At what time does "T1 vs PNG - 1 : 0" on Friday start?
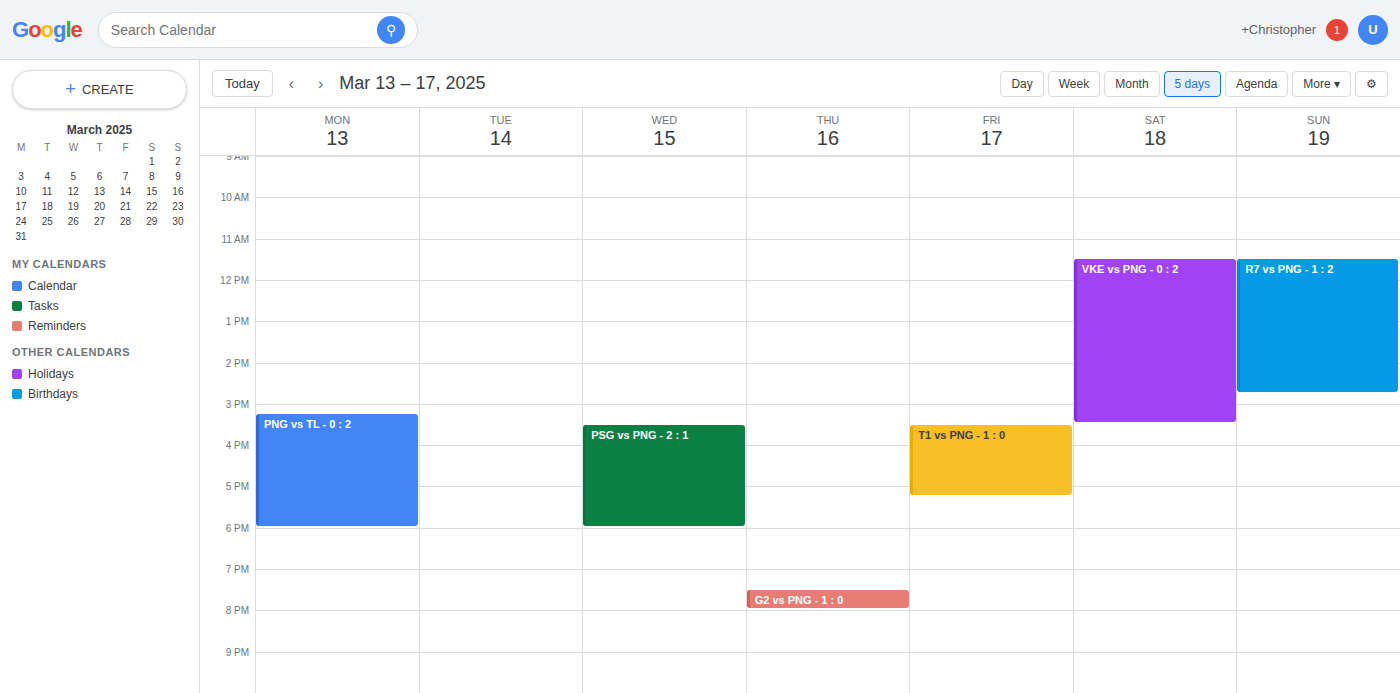
3:30 PM